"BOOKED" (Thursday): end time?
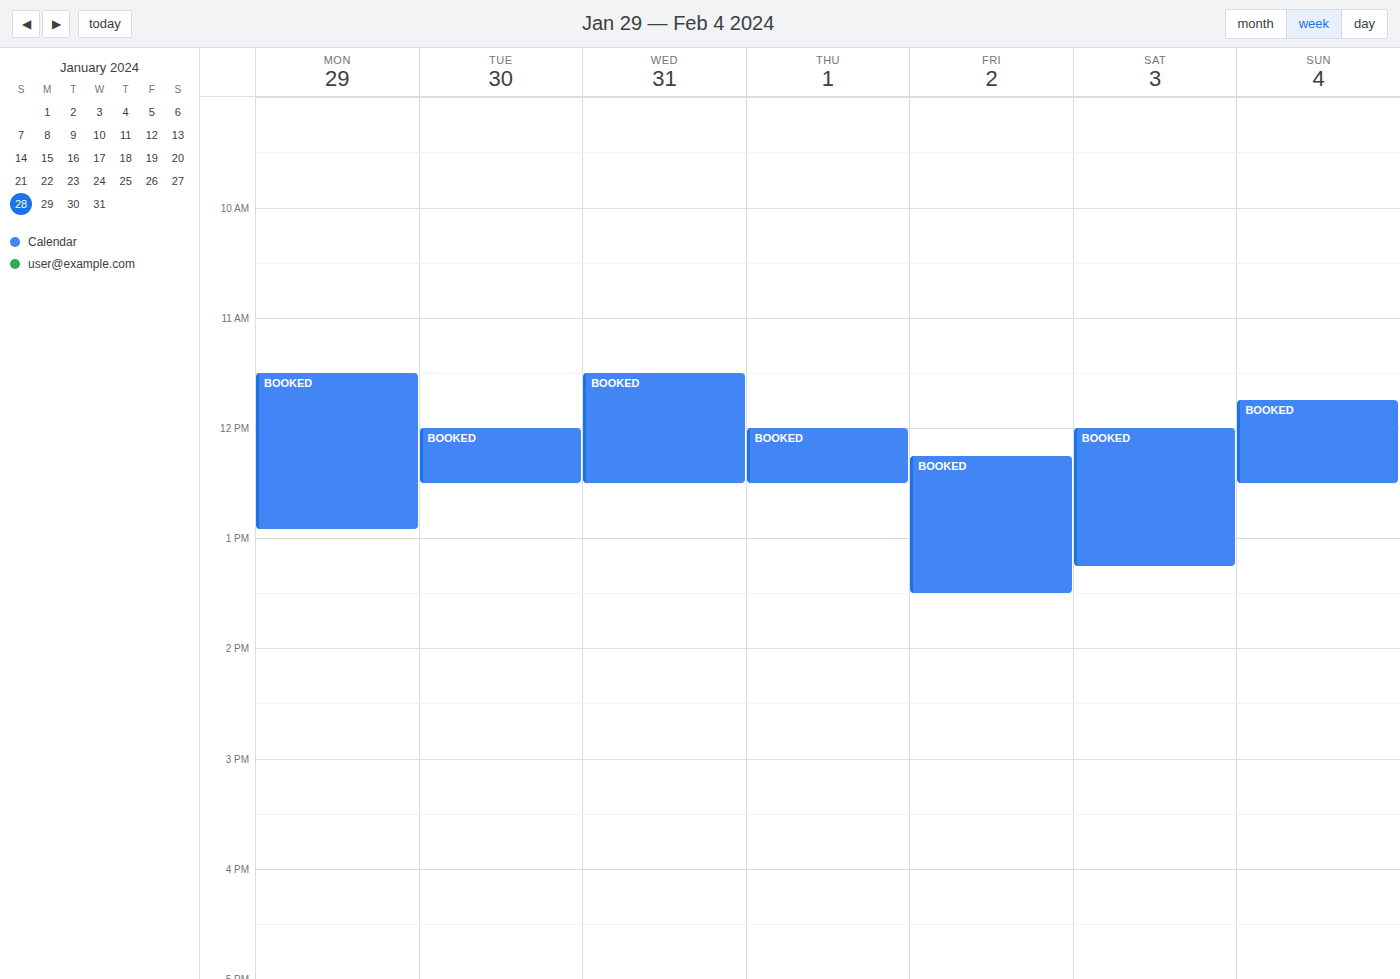
12:30 PM